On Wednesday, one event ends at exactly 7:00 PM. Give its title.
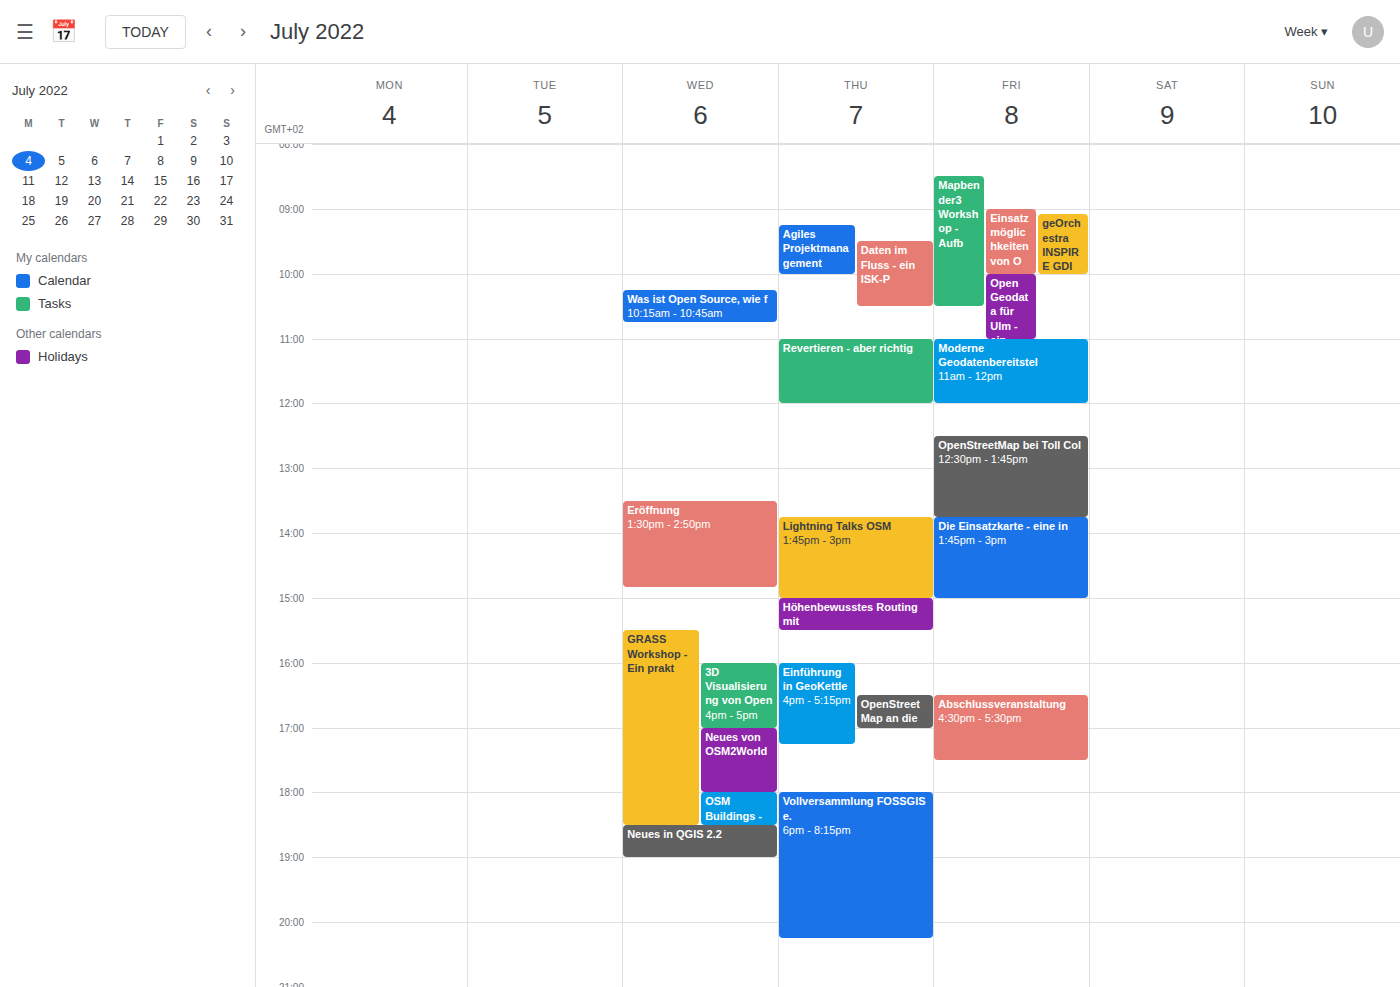
"Neues in QGIS 2.2"